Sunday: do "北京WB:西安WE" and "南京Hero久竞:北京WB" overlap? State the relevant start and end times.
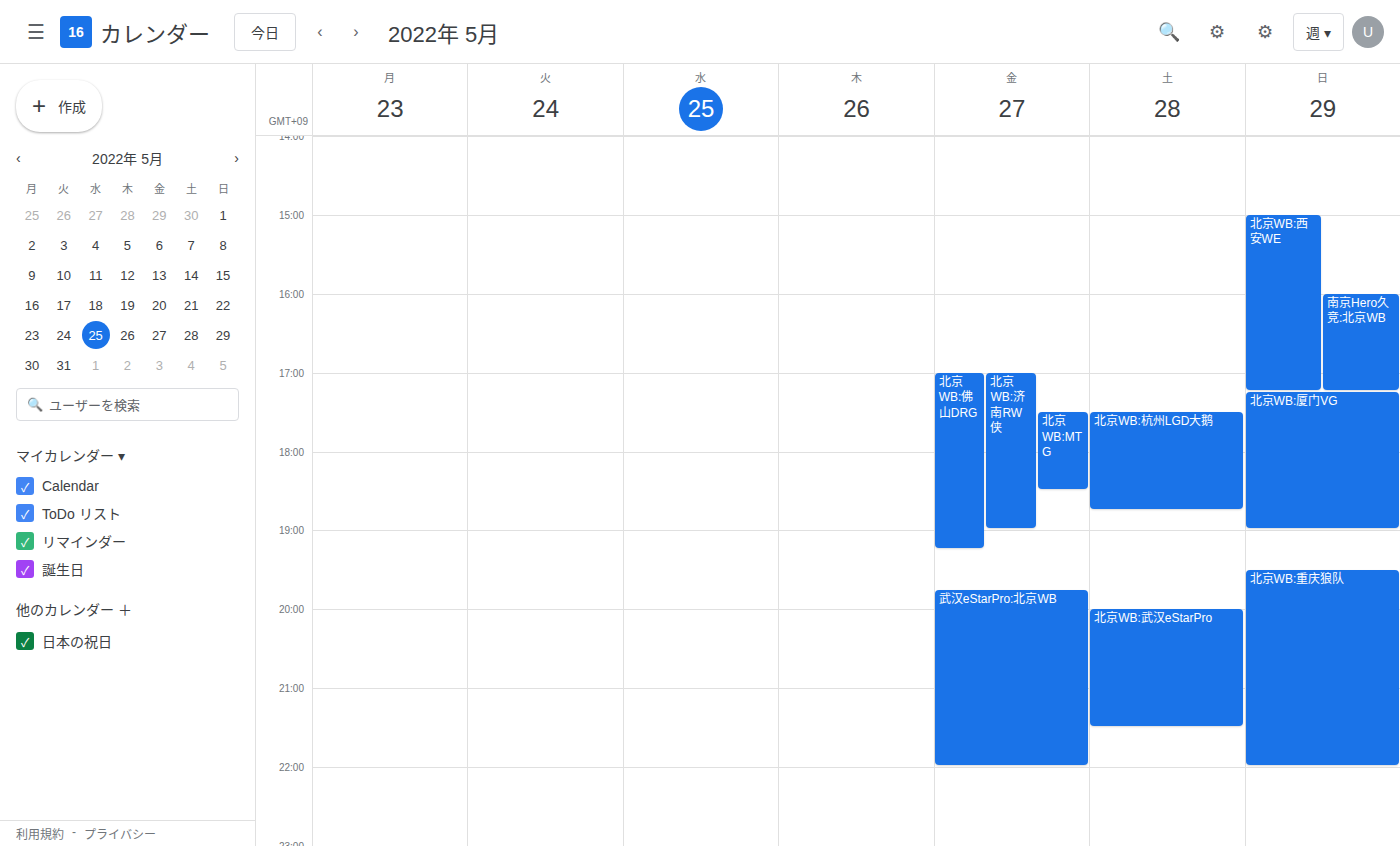
"南京Hero久竞:北京WB" starts at 4:00 PM, before "北京WB:西安WE" ends at 5:15 PM -- they overlap.